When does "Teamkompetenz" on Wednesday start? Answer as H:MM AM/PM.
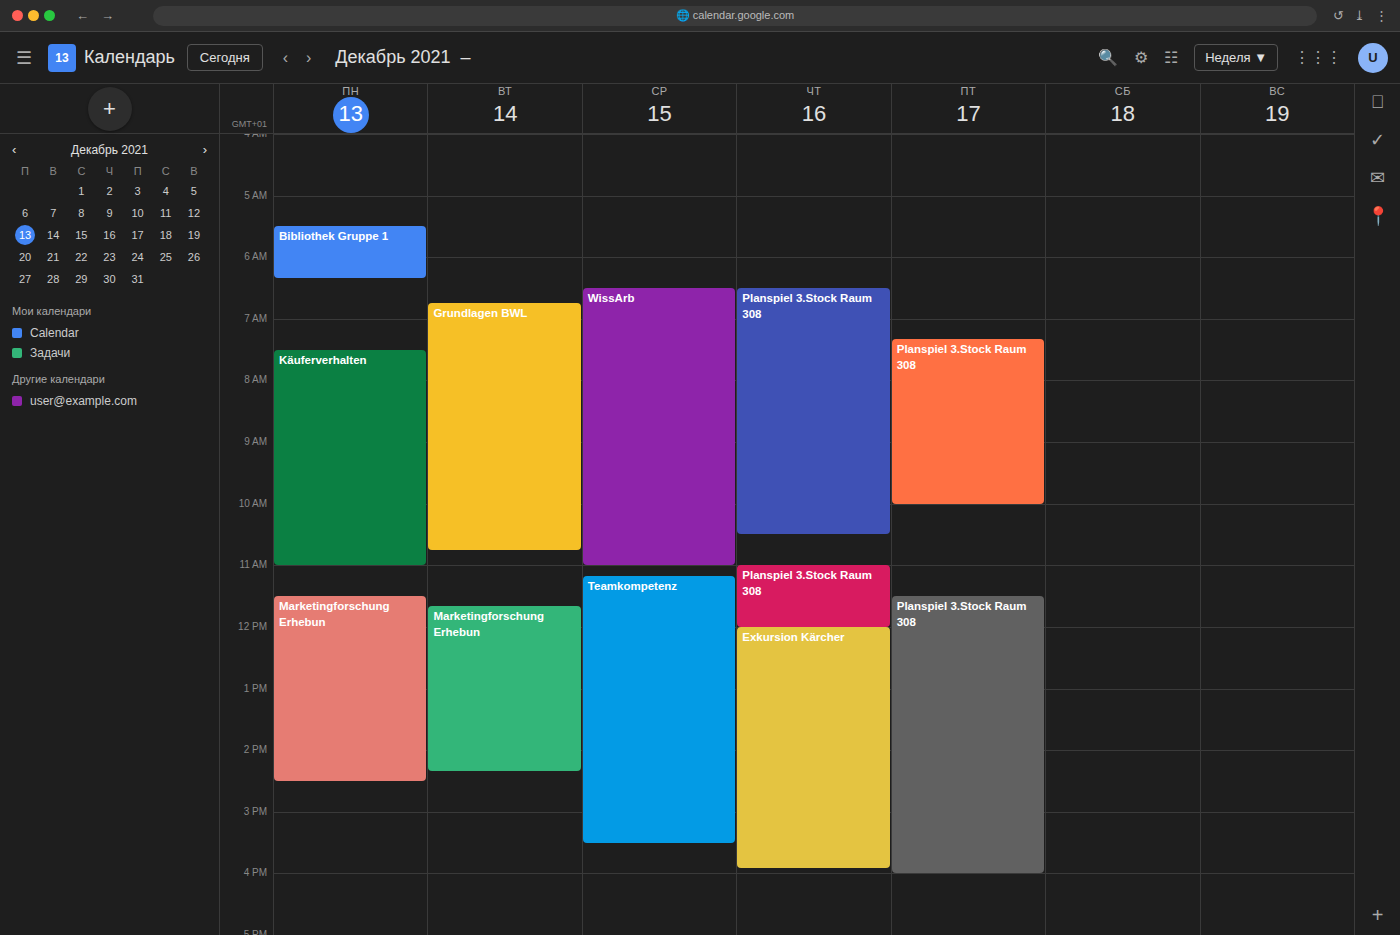
11:10 AM